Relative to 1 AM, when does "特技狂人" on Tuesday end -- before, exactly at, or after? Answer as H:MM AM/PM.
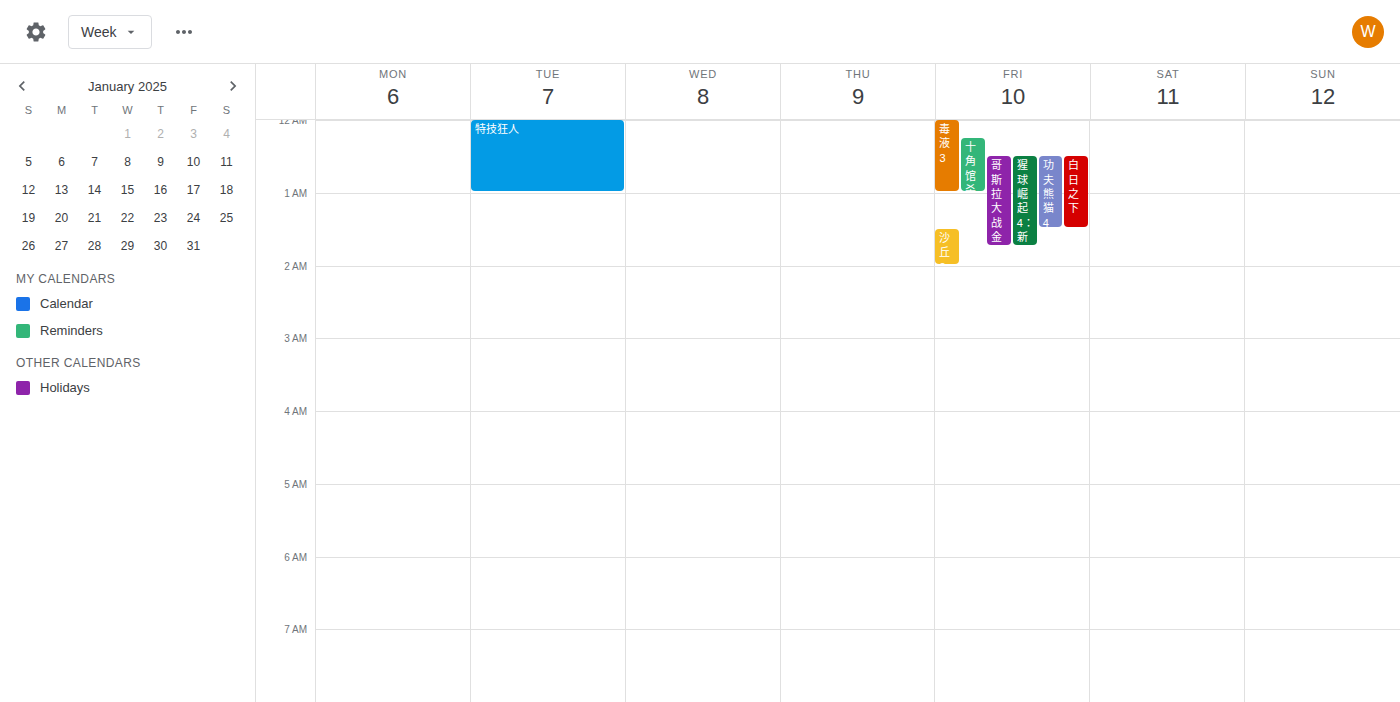
1:00 AM -- exactly at 1 AM, on the 1 AM line.